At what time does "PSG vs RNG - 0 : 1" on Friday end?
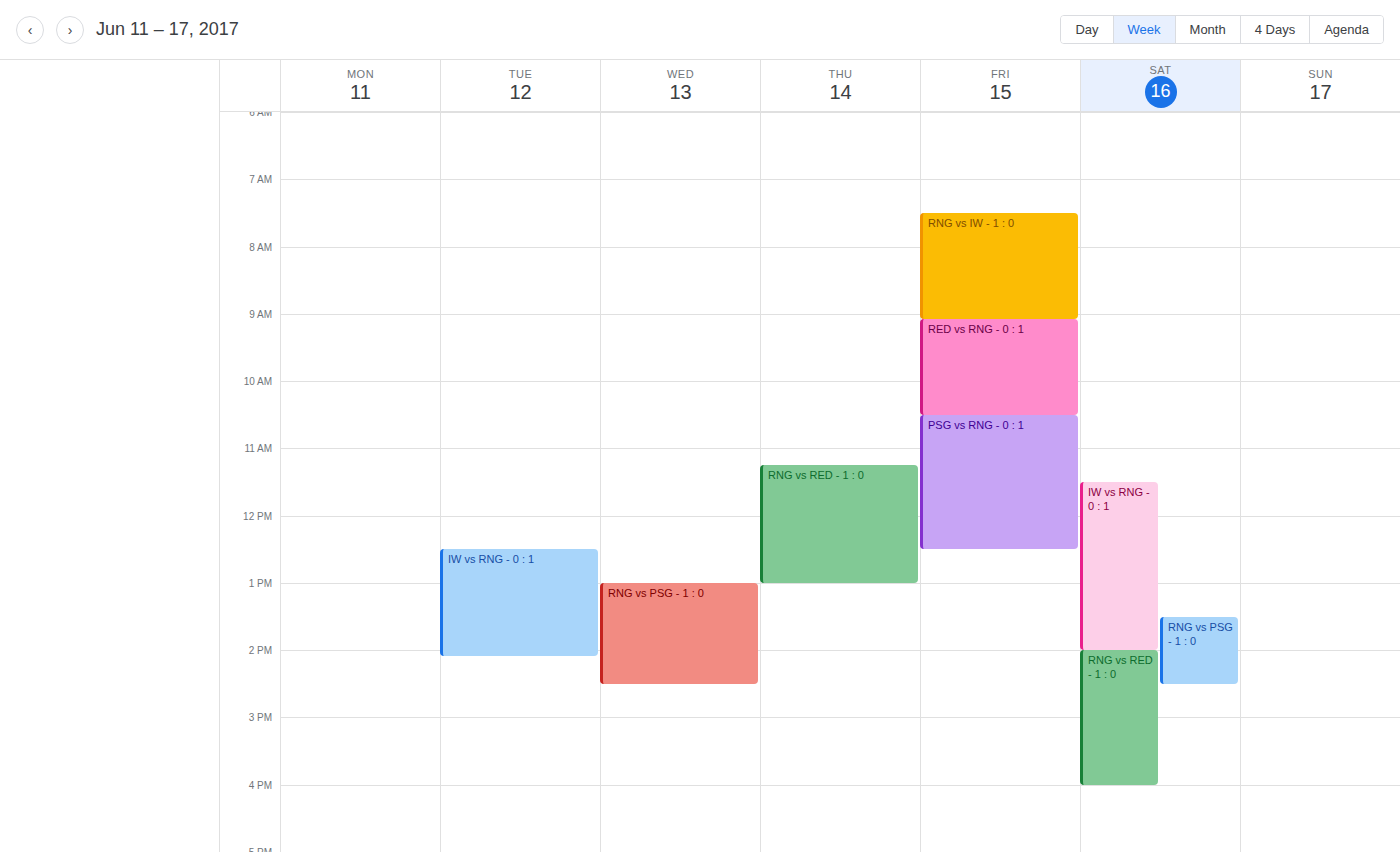
12:30 PM